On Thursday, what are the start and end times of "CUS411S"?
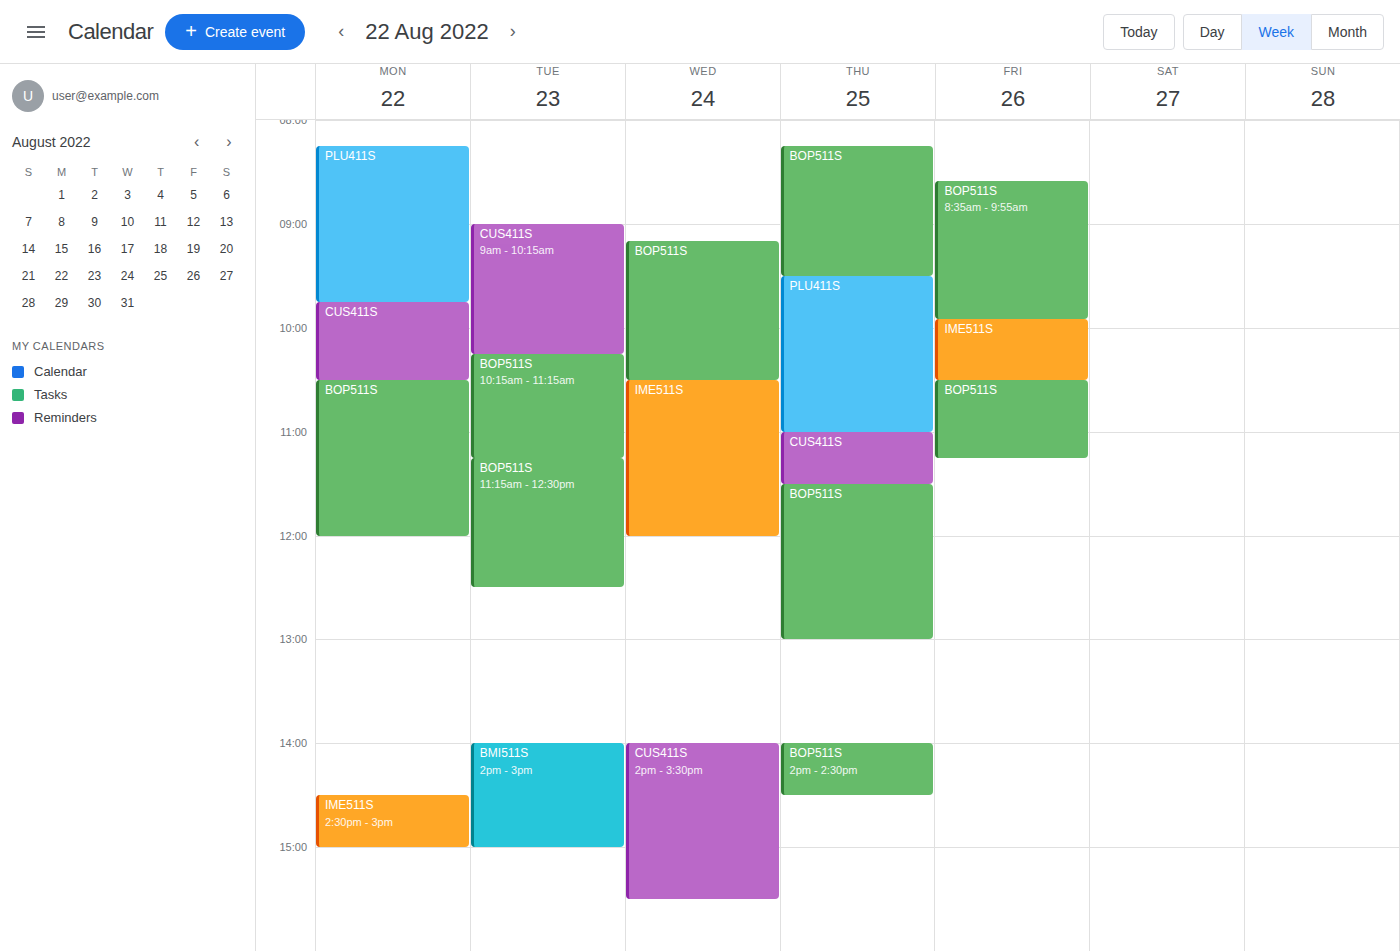
11:00 AM to 11:30 AM